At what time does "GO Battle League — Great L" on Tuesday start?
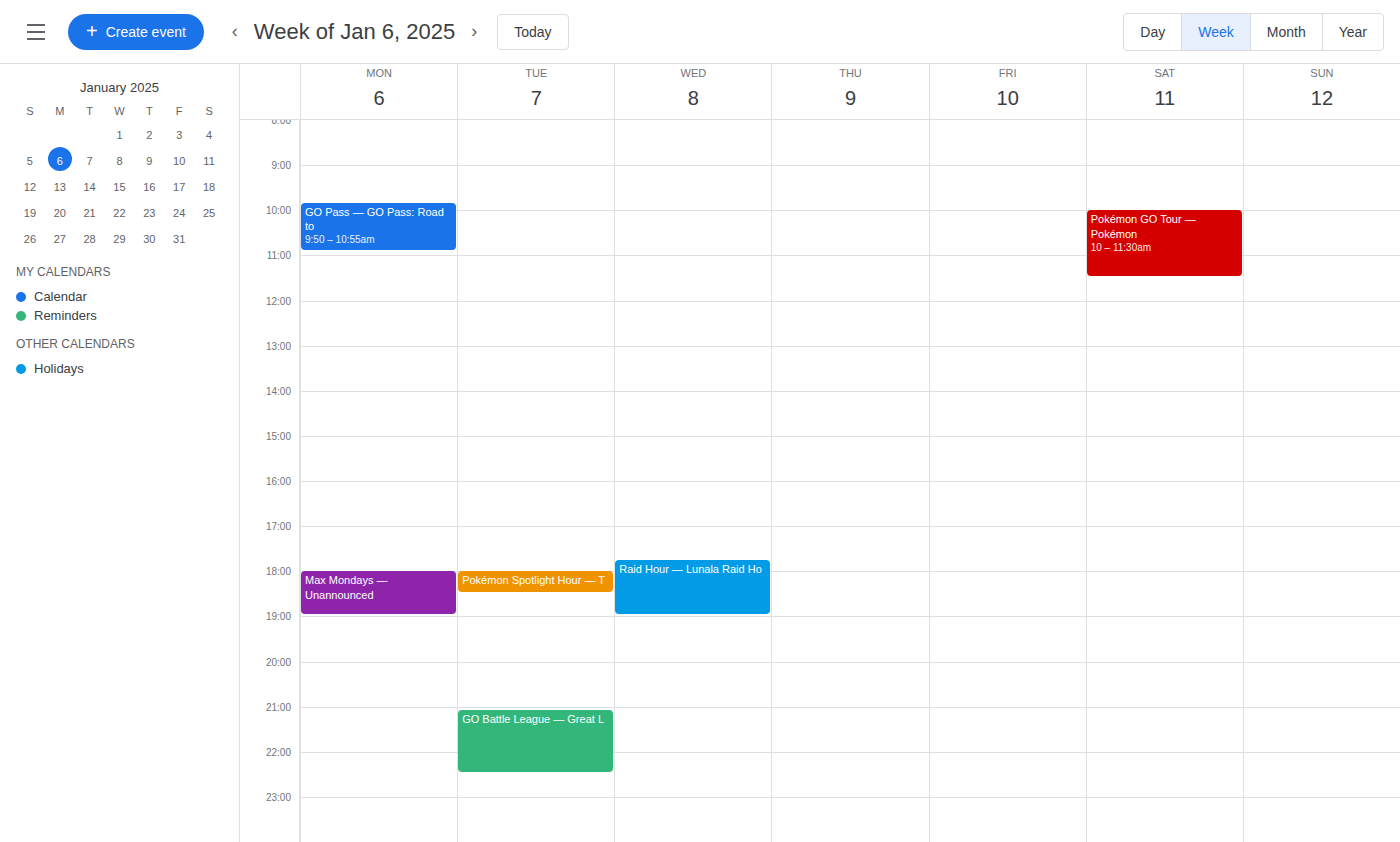
9:05 PM